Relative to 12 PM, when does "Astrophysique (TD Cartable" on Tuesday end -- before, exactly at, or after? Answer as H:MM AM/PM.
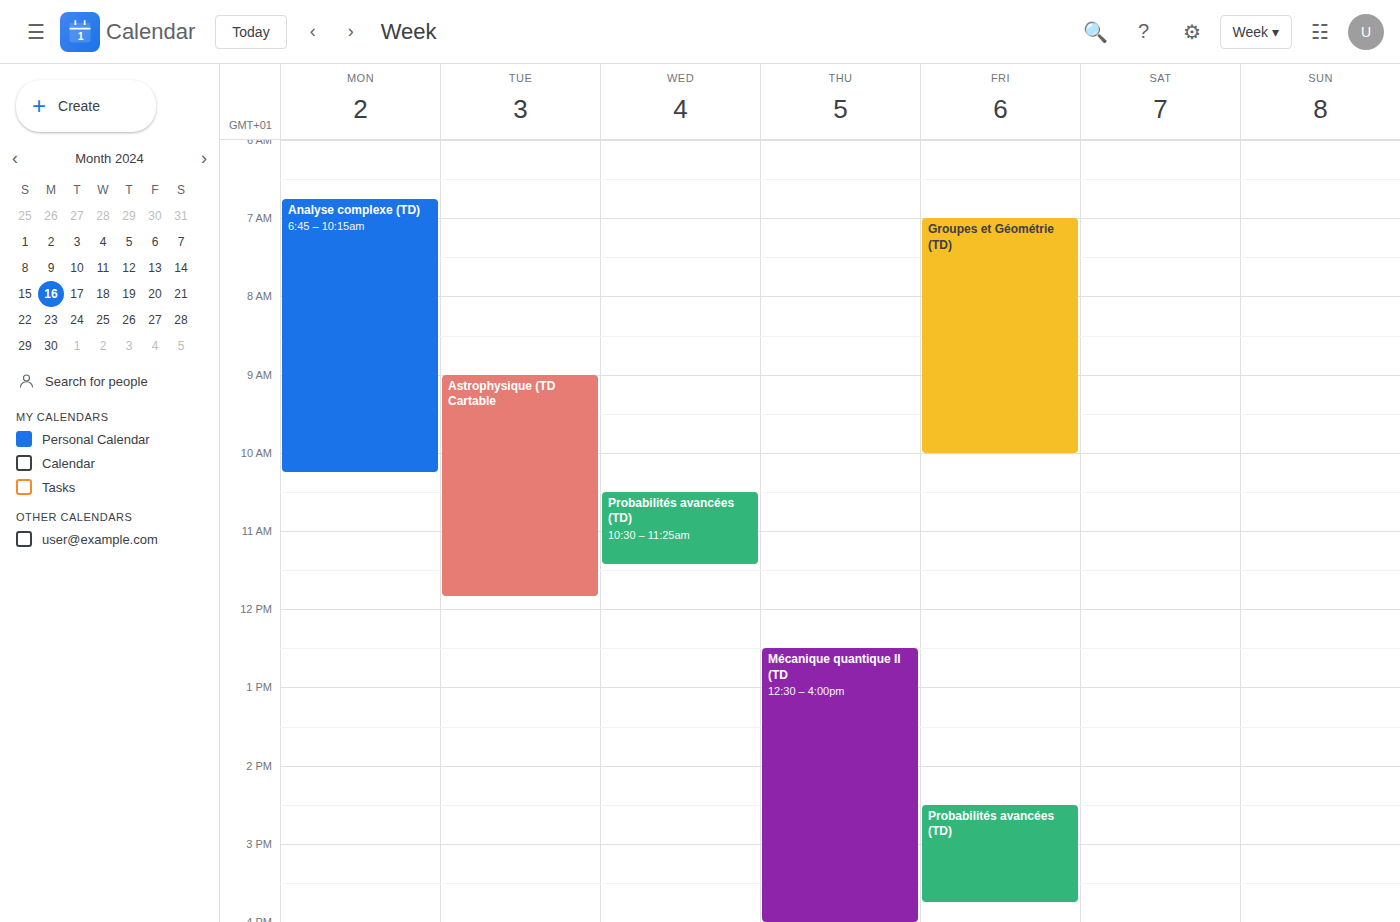
11:50 AM -- before 12 PM, 10 minutes above the 12 PM line.